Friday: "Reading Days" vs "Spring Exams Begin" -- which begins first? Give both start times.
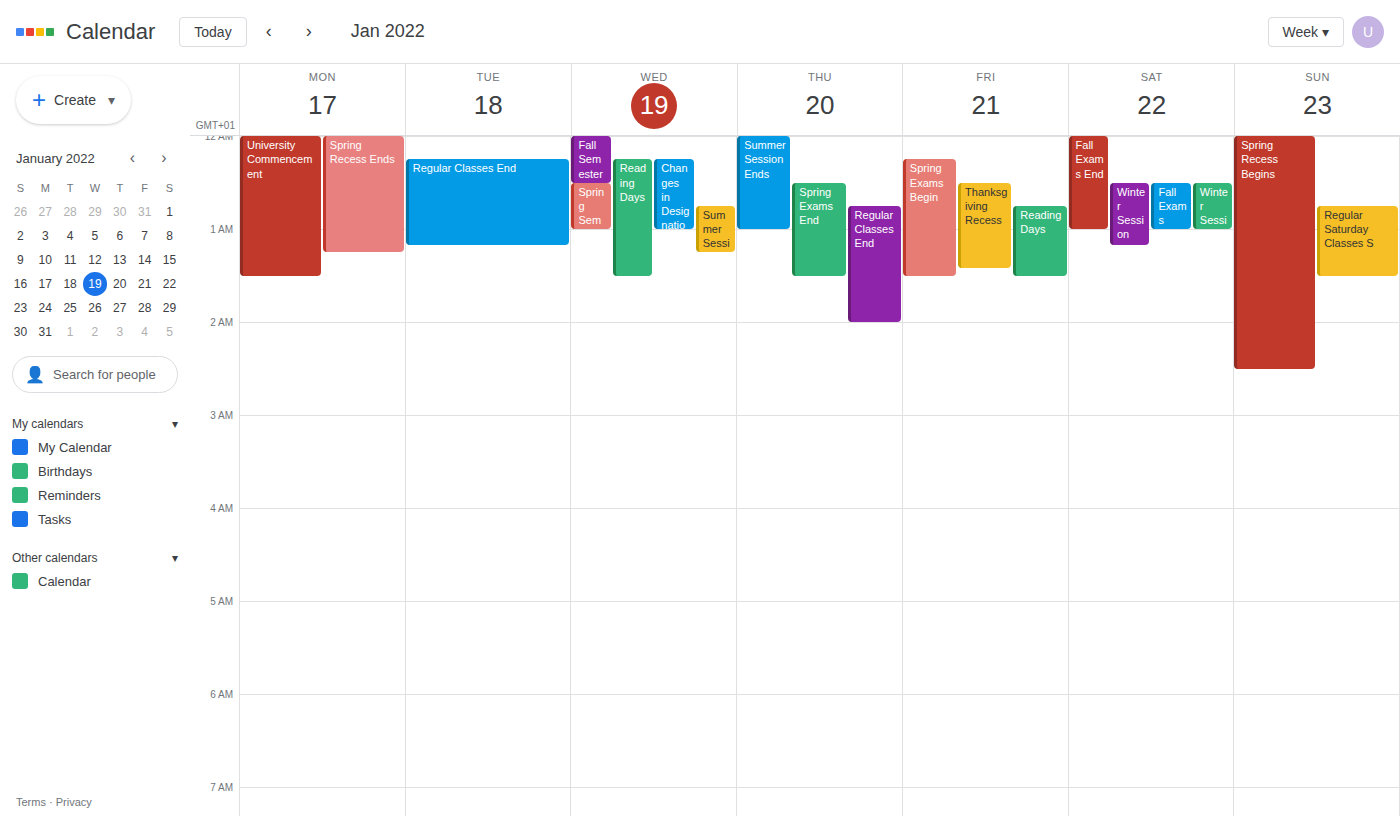
"Spring Exams Begin" 12:15 AM; "Reading Days" 12:45 AM.